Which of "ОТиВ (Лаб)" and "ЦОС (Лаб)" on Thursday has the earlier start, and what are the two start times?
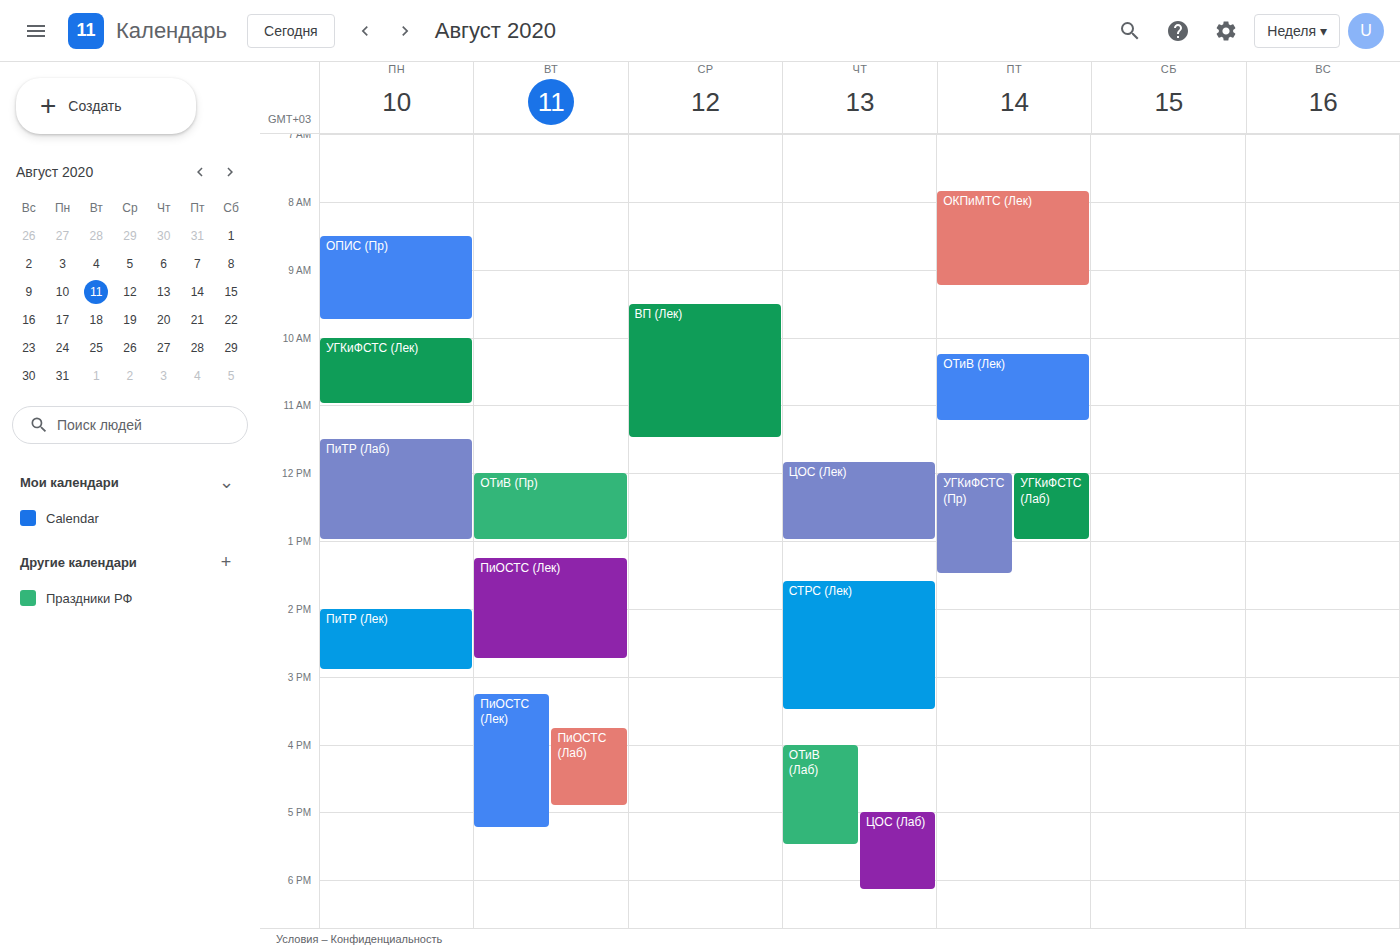
"ОТиВ (Лаб)" 4:00 PM; "ЦОС (Лаб)" 5:00 PM.